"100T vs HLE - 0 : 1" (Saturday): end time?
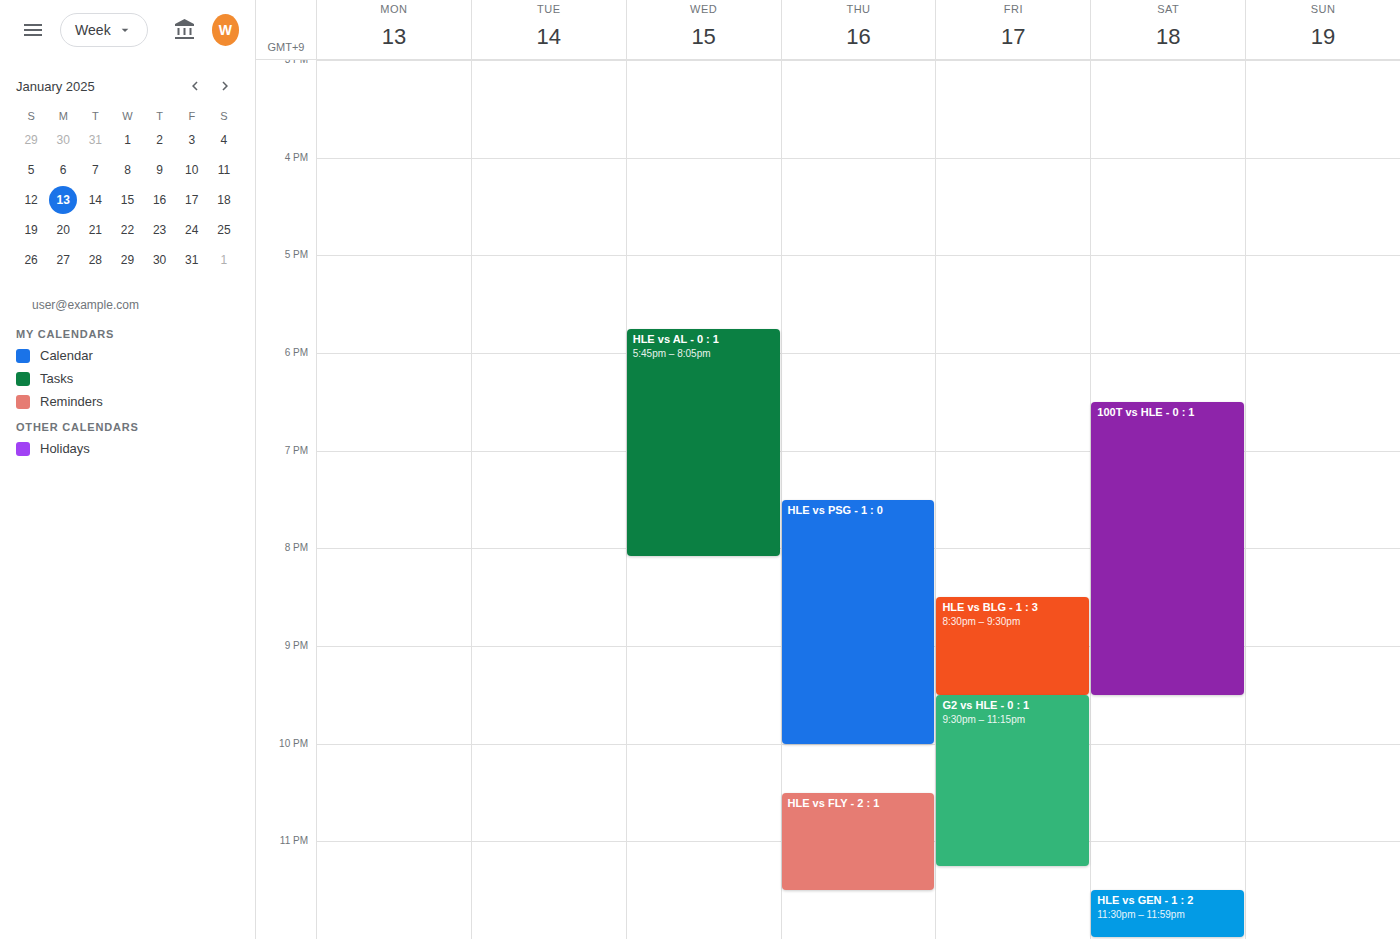
9:30 PM